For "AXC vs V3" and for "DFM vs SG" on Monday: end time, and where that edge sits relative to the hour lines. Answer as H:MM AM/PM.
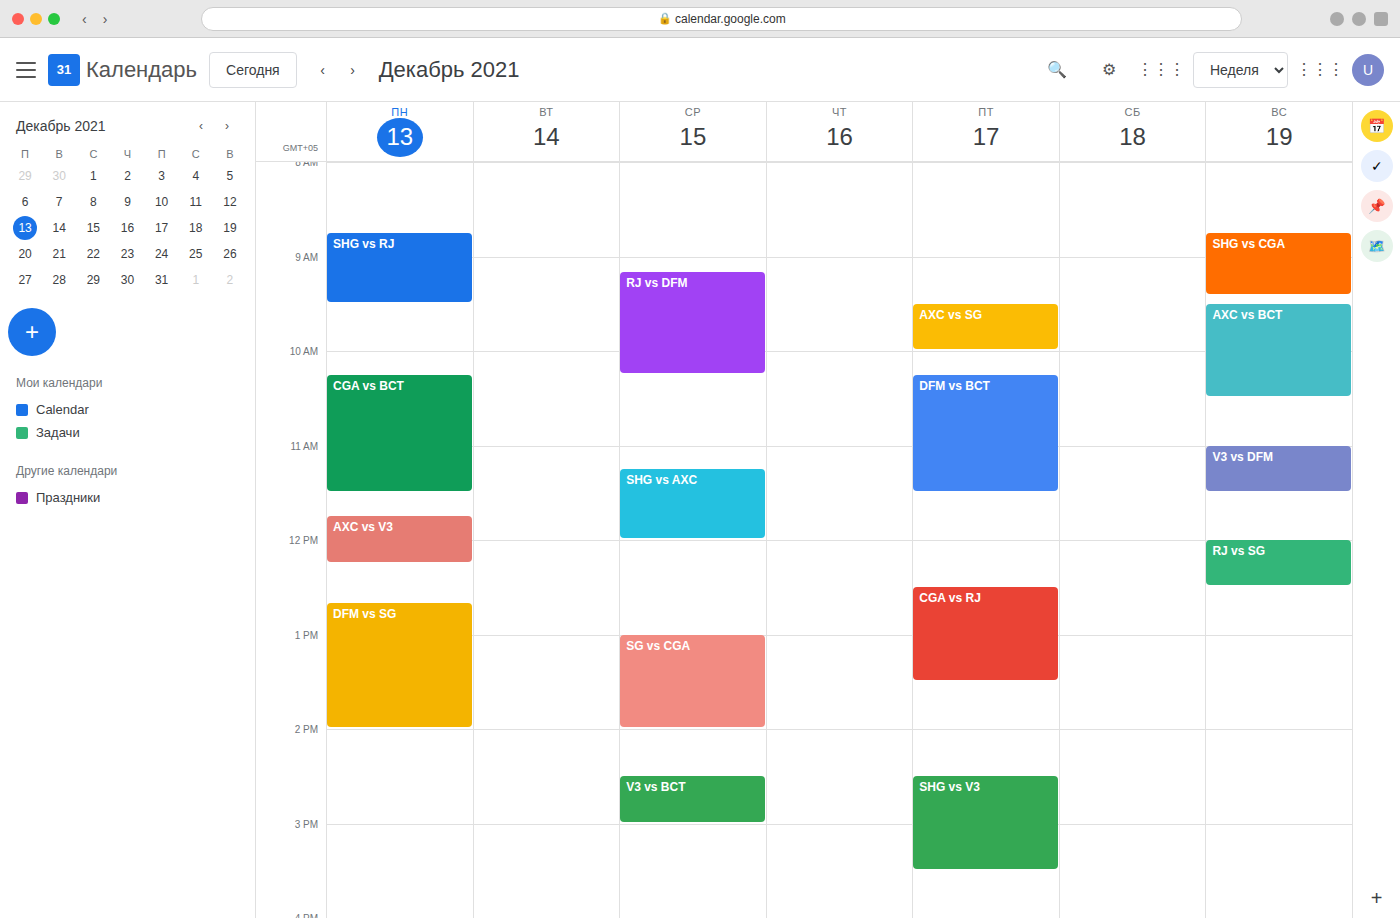
"AXC vs V3": 12:15 PM, neither: a quarter of the way from the 12 PM line to the 1 PM line. "DFM vs SG": 2:00 PM, exactly on the 2 PM line.